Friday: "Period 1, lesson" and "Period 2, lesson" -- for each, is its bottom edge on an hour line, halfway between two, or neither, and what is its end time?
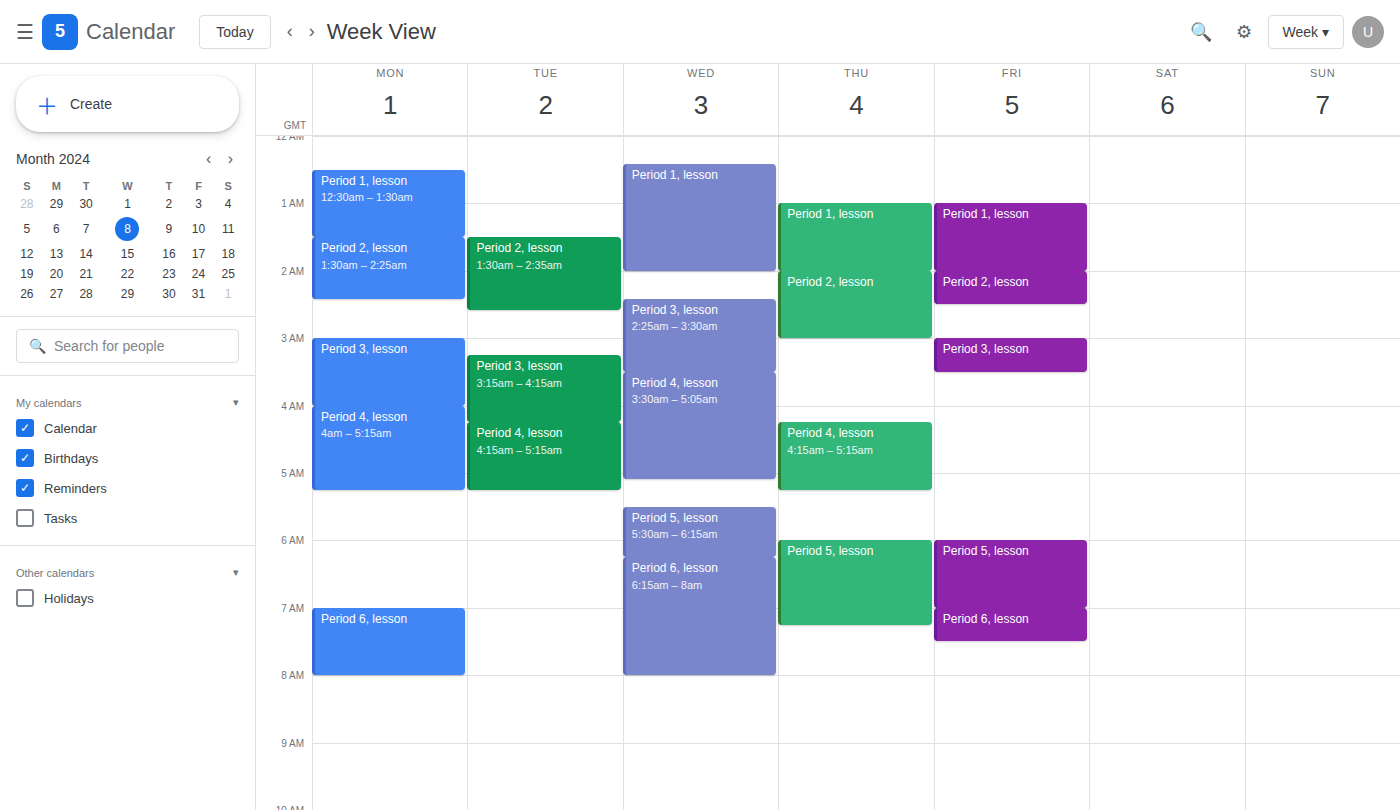
"Period 1, lesson": 2:00 AM, exactly on the 2 AM line. "Period 2, lesson": 2:30 AM, halfway between the 2 AM and 3 AM lines.